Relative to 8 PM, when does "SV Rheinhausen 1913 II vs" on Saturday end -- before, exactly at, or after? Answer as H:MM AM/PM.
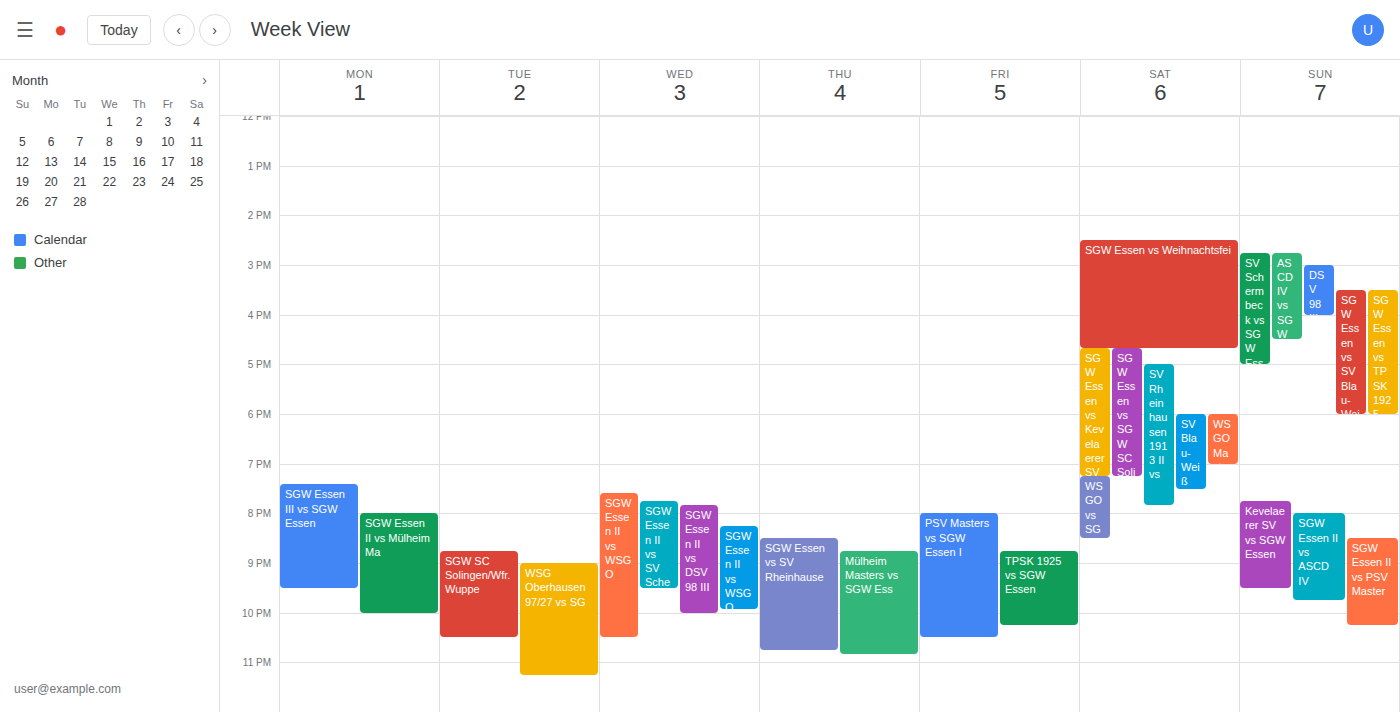
7:50 PM -- before 8 PM, 10 minutes above the 8 PM line.